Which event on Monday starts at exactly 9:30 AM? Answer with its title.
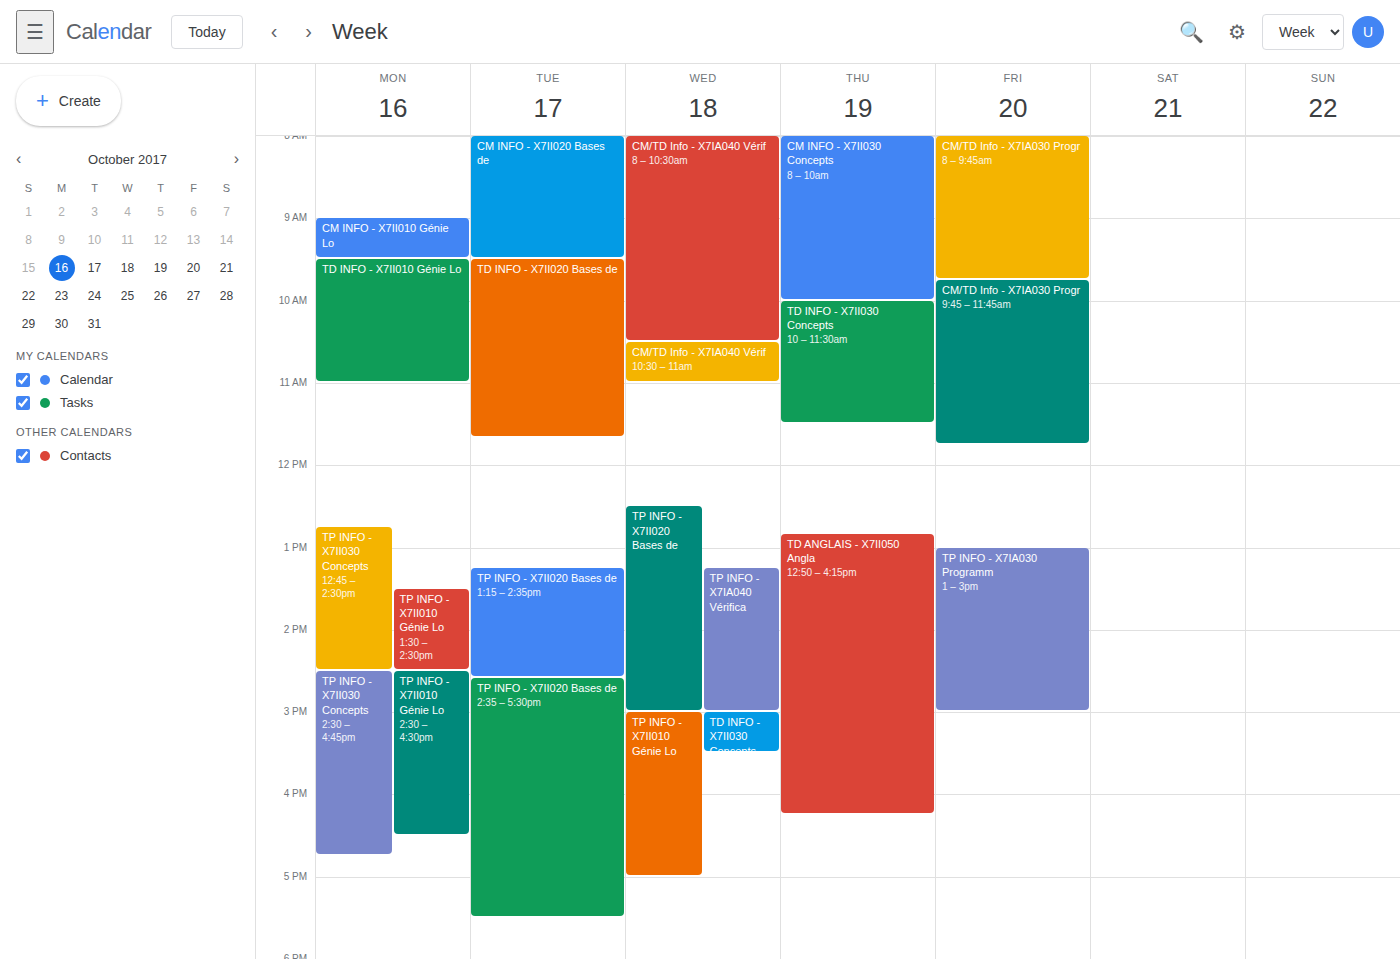
"TD INFO - X7II010 Génie Lo"